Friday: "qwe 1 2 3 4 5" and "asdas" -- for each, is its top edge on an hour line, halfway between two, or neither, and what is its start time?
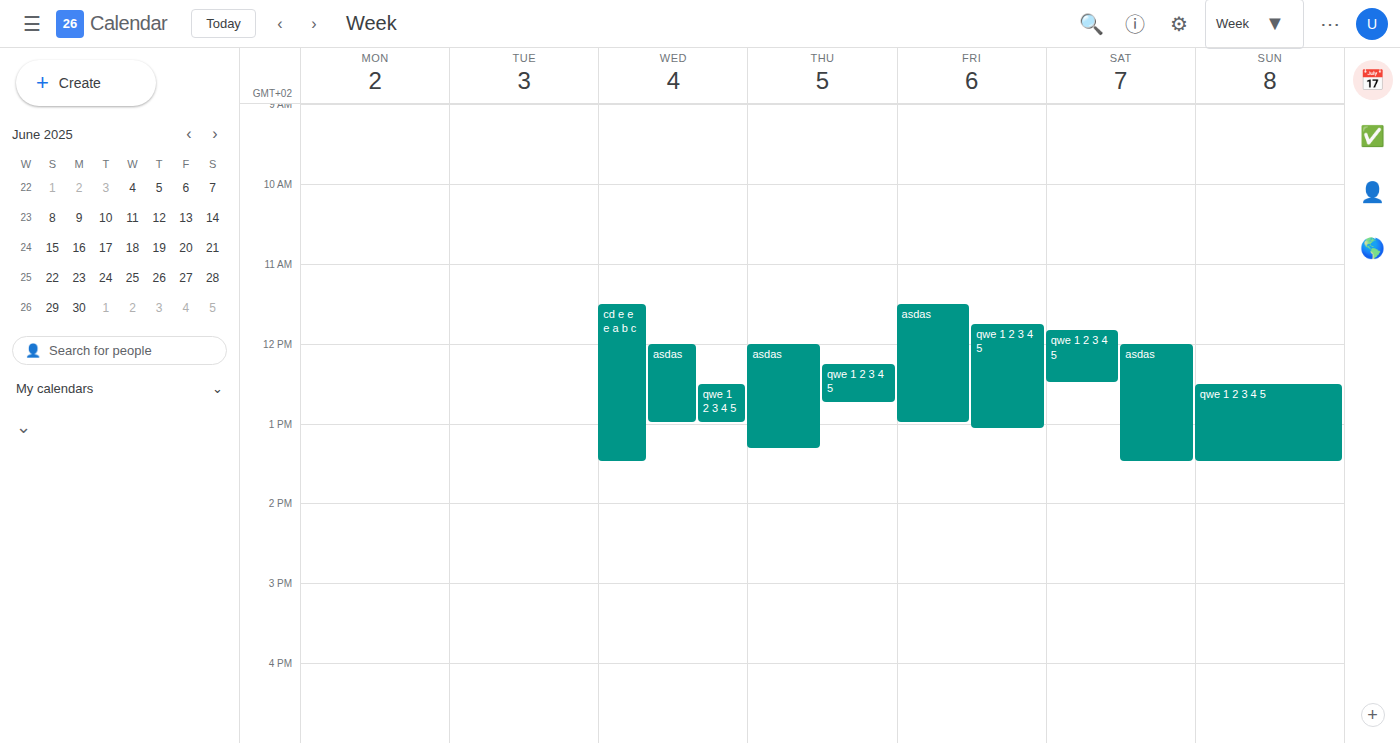
"qwe 1 2 3 4 5": 11:45 AM, neither: three quarters of the way from the 11 AM line to the 12 PM line. "asdas": 11:30 AM, halfway between the 11 AM and 12 PM lines.